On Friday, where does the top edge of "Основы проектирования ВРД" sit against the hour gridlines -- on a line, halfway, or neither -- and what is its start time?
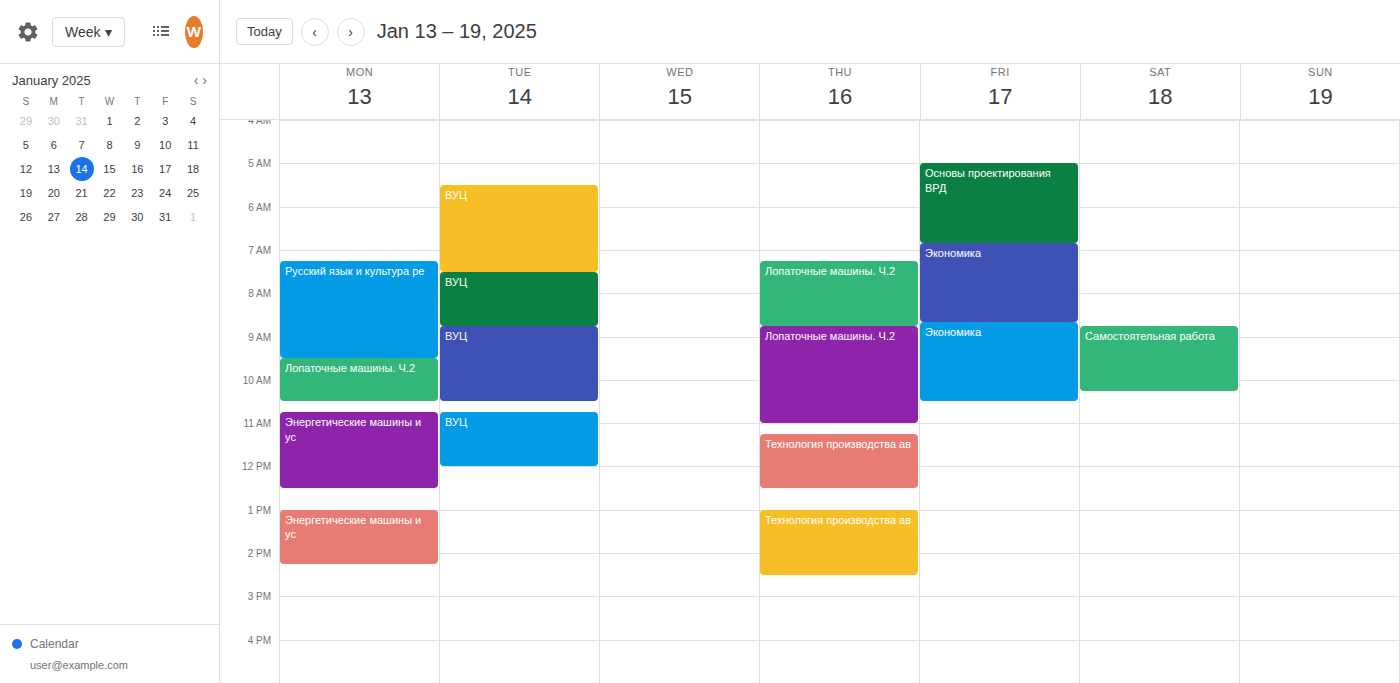
5:00 AM -- exactly on the 5 AM line.